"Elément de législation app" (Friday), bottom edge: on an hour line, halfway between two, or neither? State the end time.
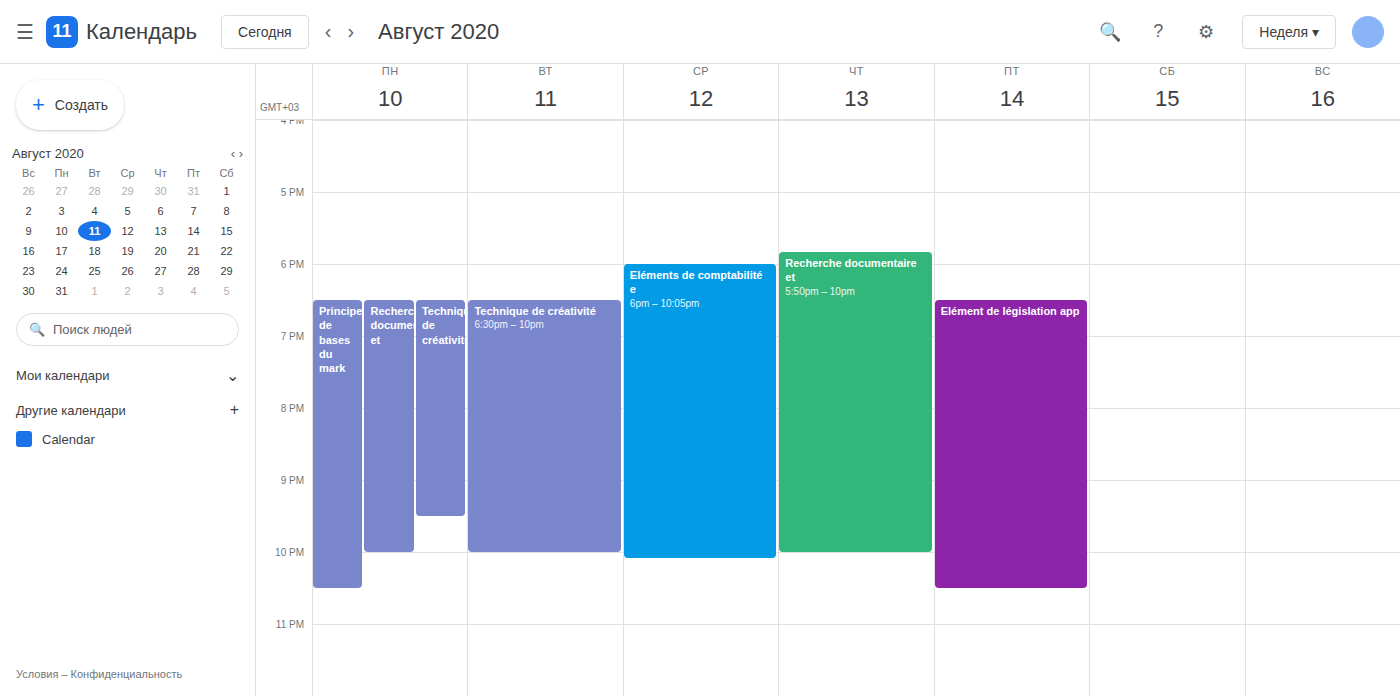
10:30 PM -- halfway between the 10 PM and 11 PM lines.